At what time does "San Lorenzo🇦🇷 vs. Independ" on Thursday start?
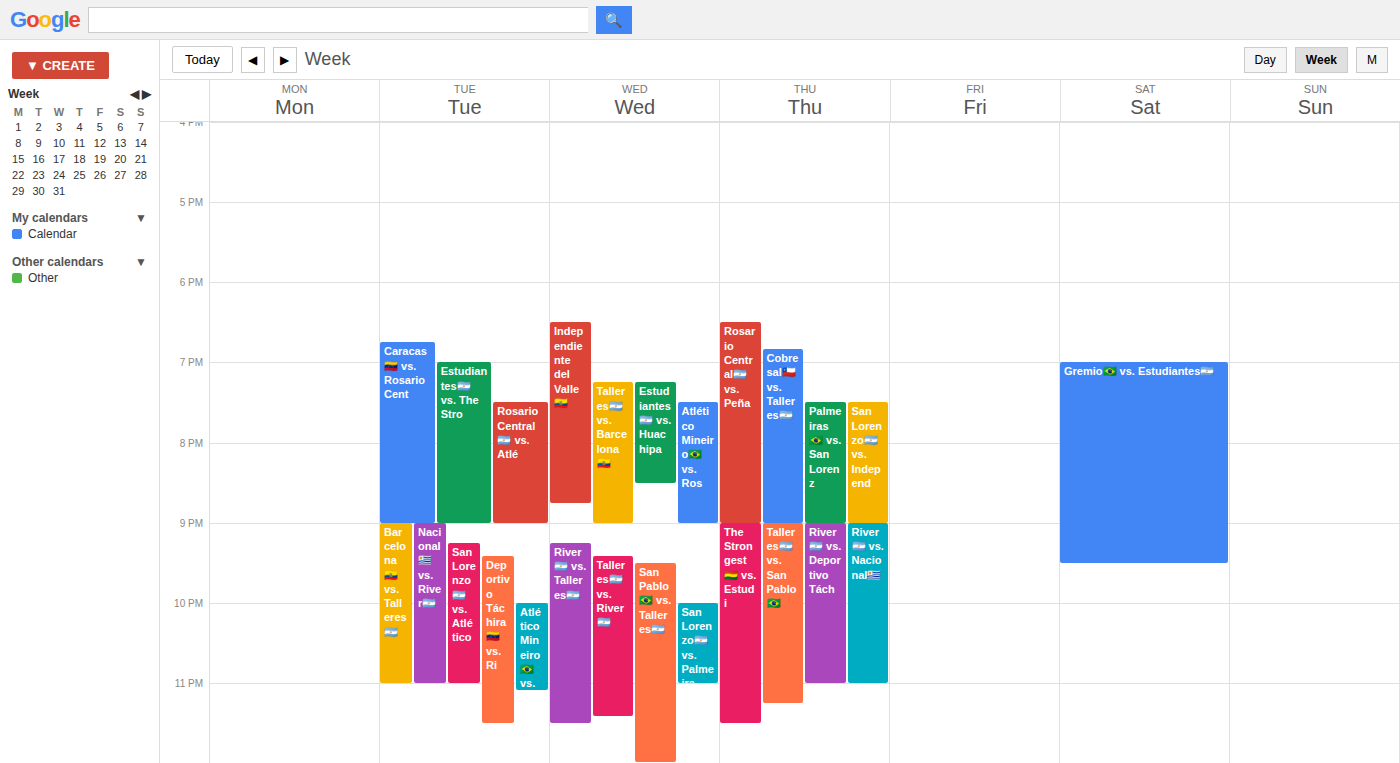
7:30 PM